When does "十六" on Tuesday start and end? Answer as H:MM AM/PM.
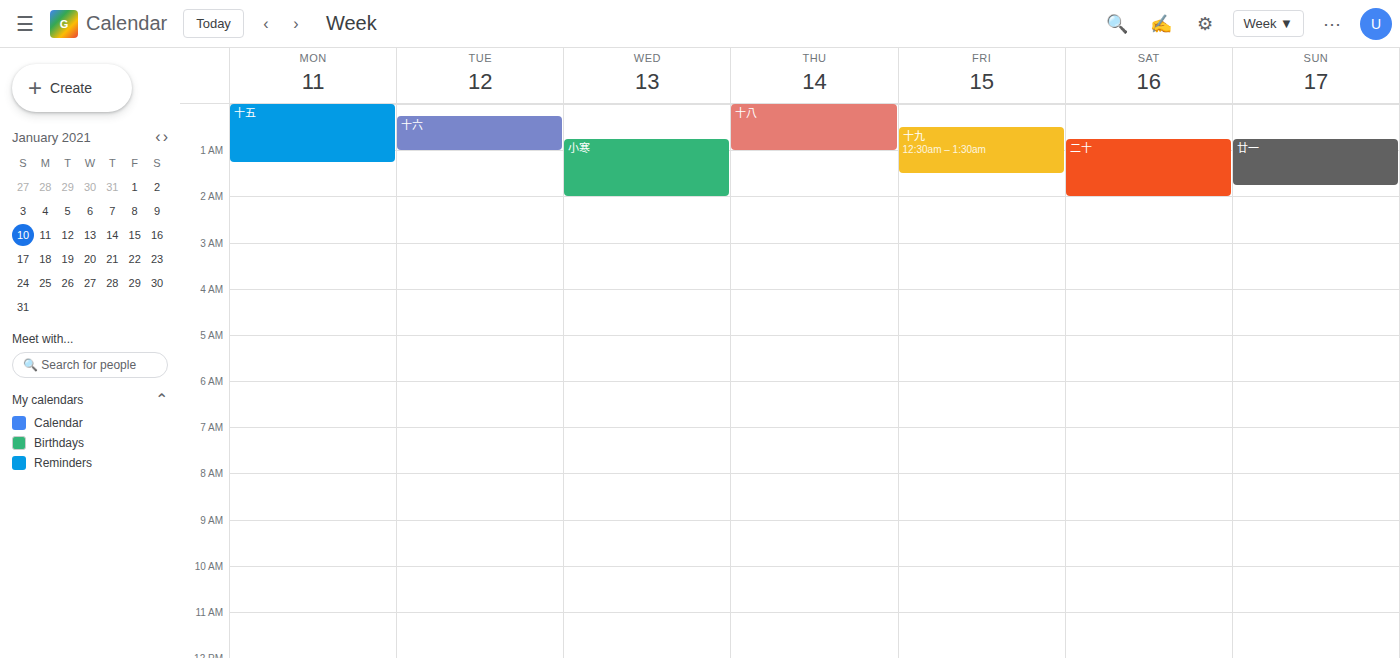
12:15 AM to 1:00 AM